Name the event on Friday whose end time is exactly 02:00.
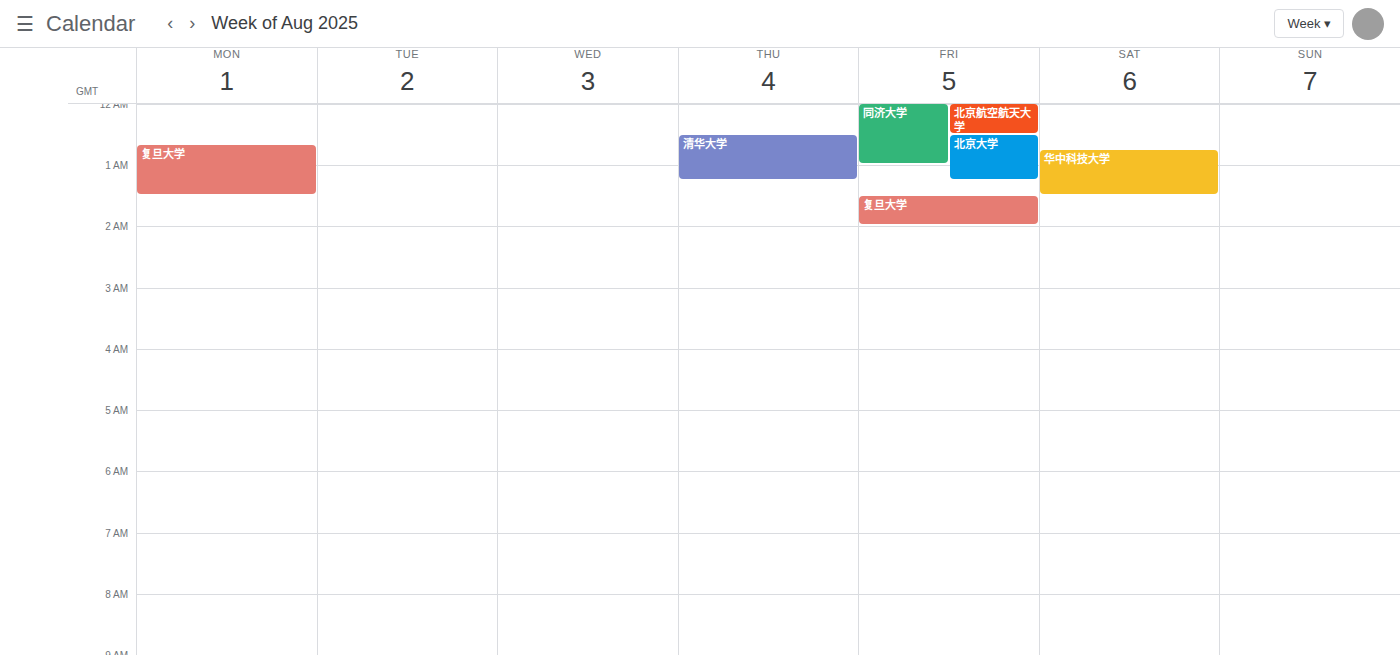
"复旦大学"